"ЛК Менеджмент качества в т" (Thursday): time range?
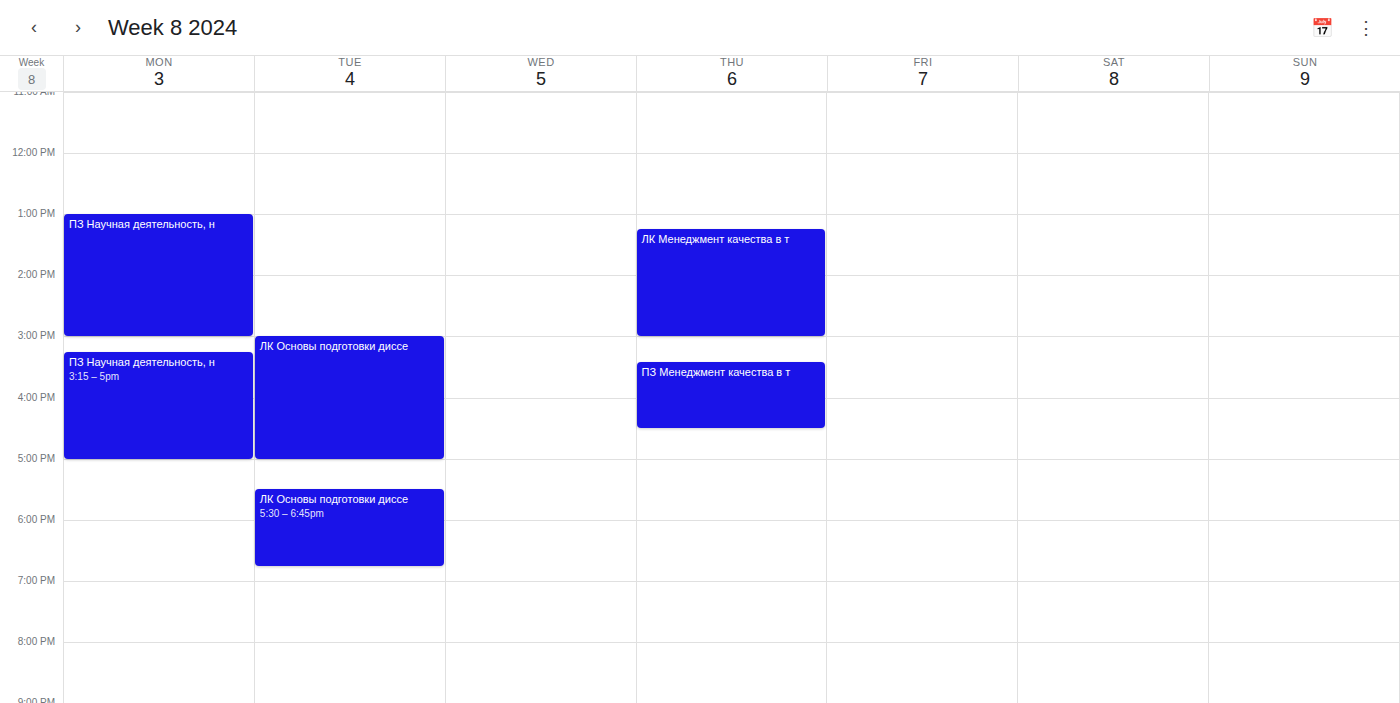
1:15 PM to 3:00 PM